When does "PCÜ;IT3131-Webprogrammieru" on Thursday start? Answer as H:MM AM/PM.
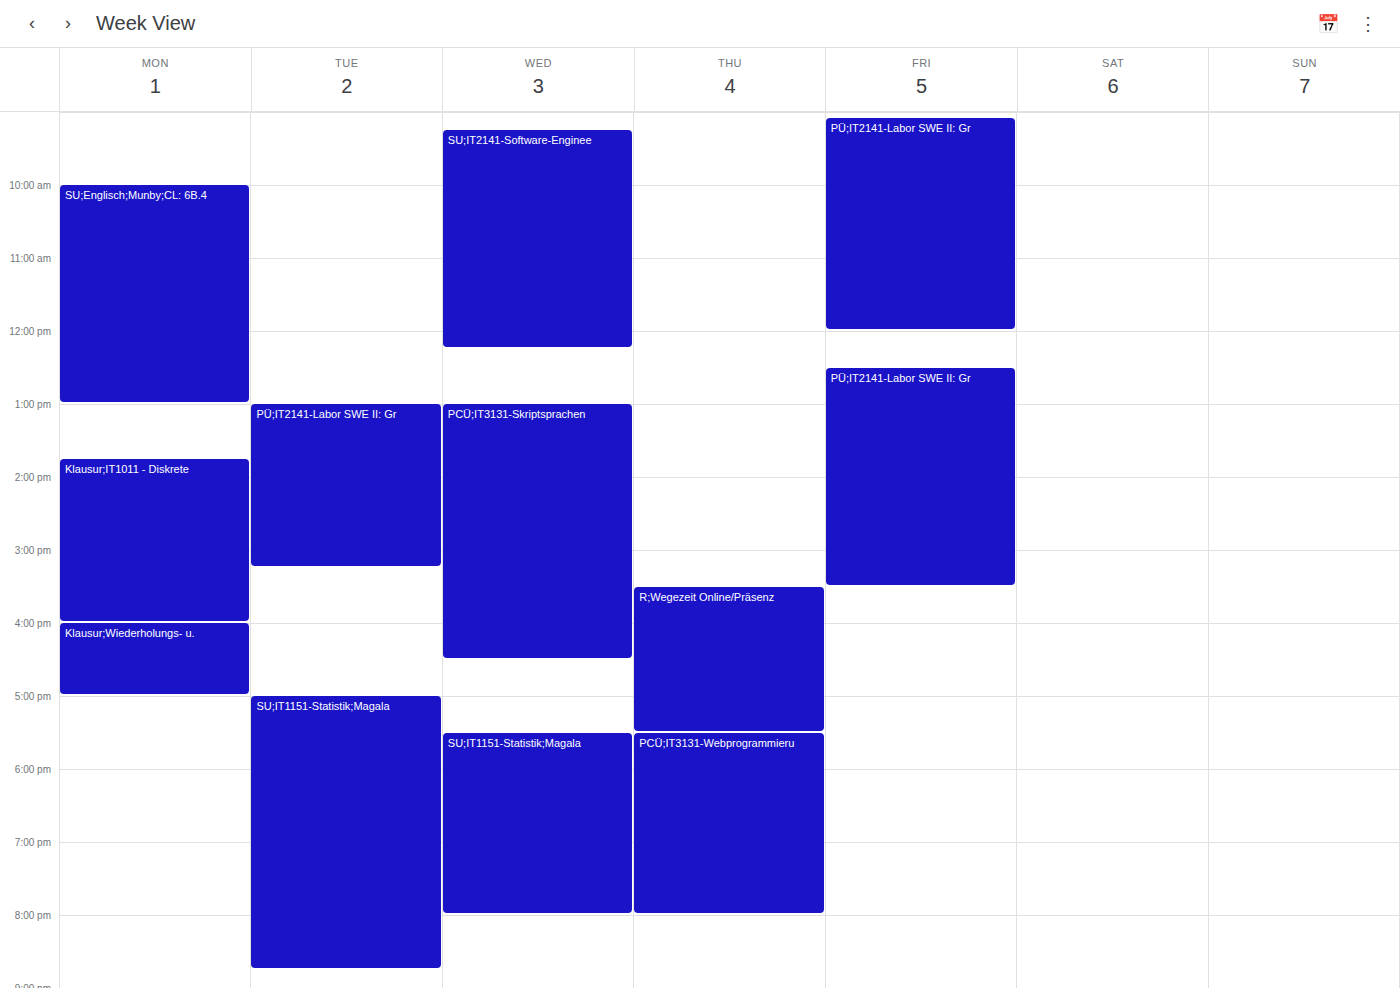
5:30 PM